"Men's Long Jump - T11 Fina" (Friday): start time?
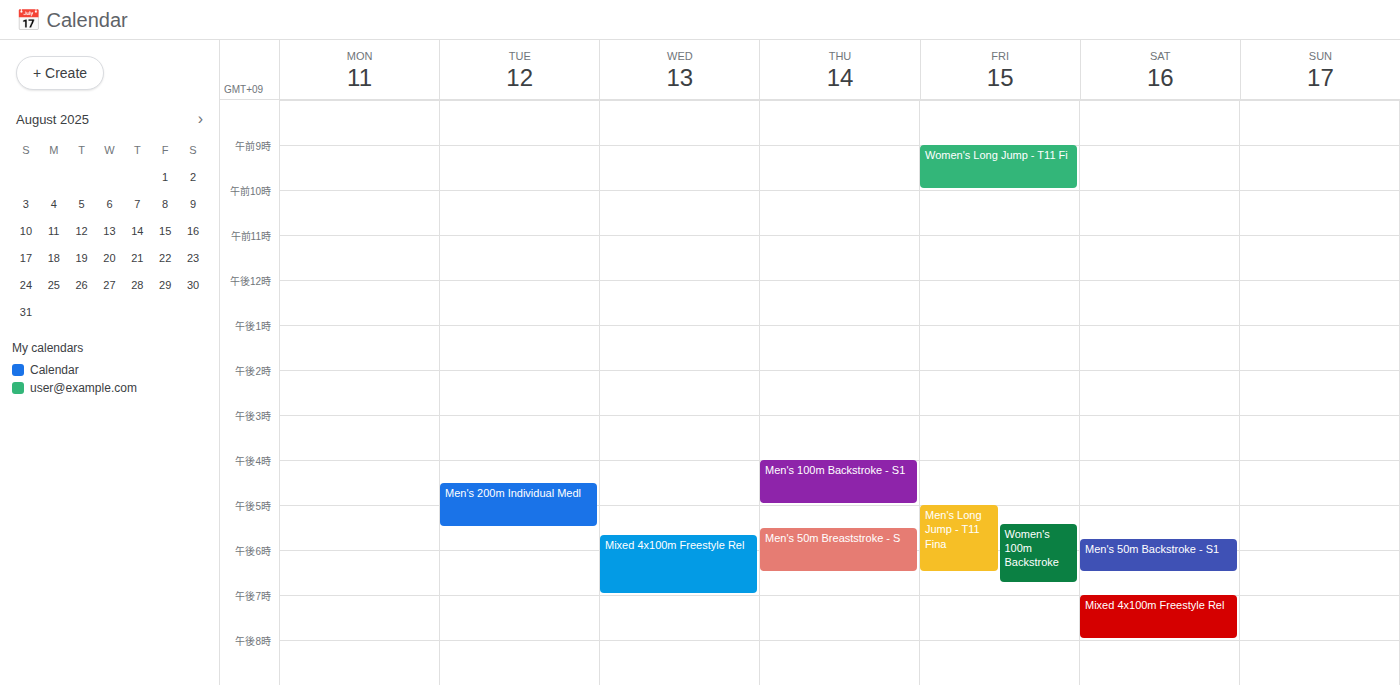
5:00 PM